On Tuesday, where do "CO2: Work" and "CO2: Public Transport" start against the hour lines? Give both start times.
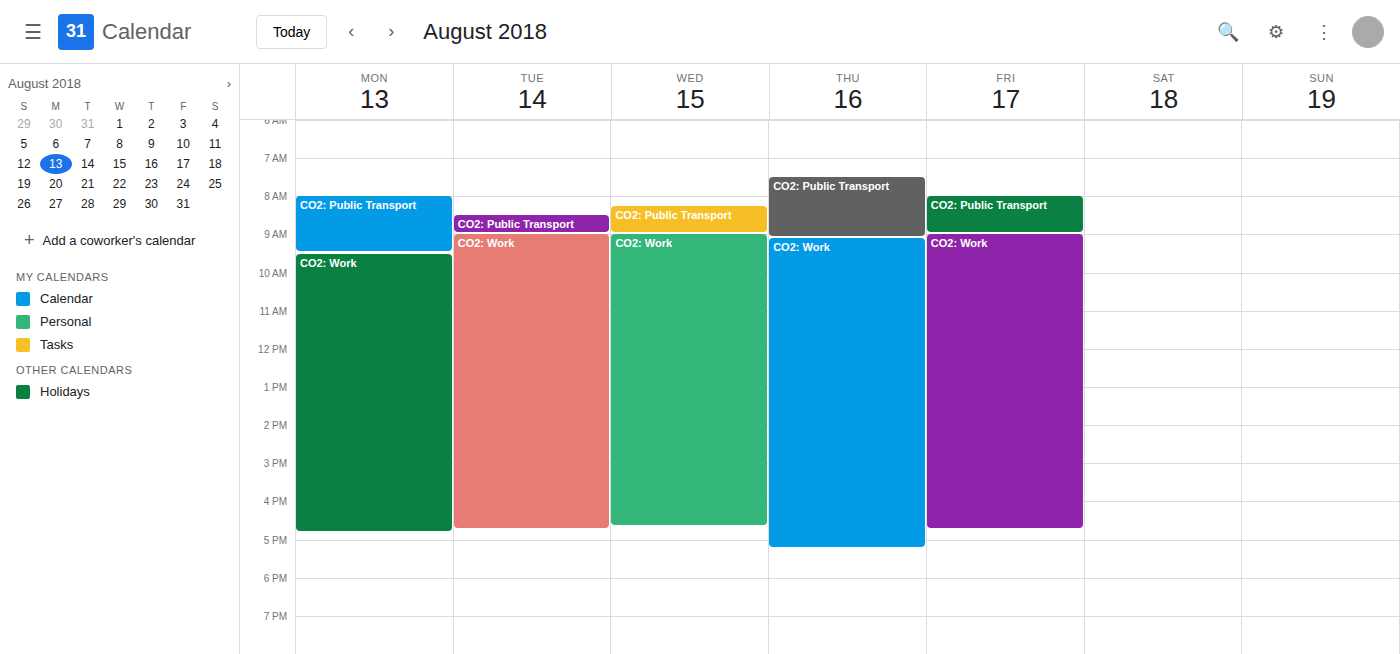
"CO2: Work": 9:00 AM, exactly on the 9 AM line. "CO2: Public Transport": 8:30 AM, halfway between the 8 AM and 9 AM lines.